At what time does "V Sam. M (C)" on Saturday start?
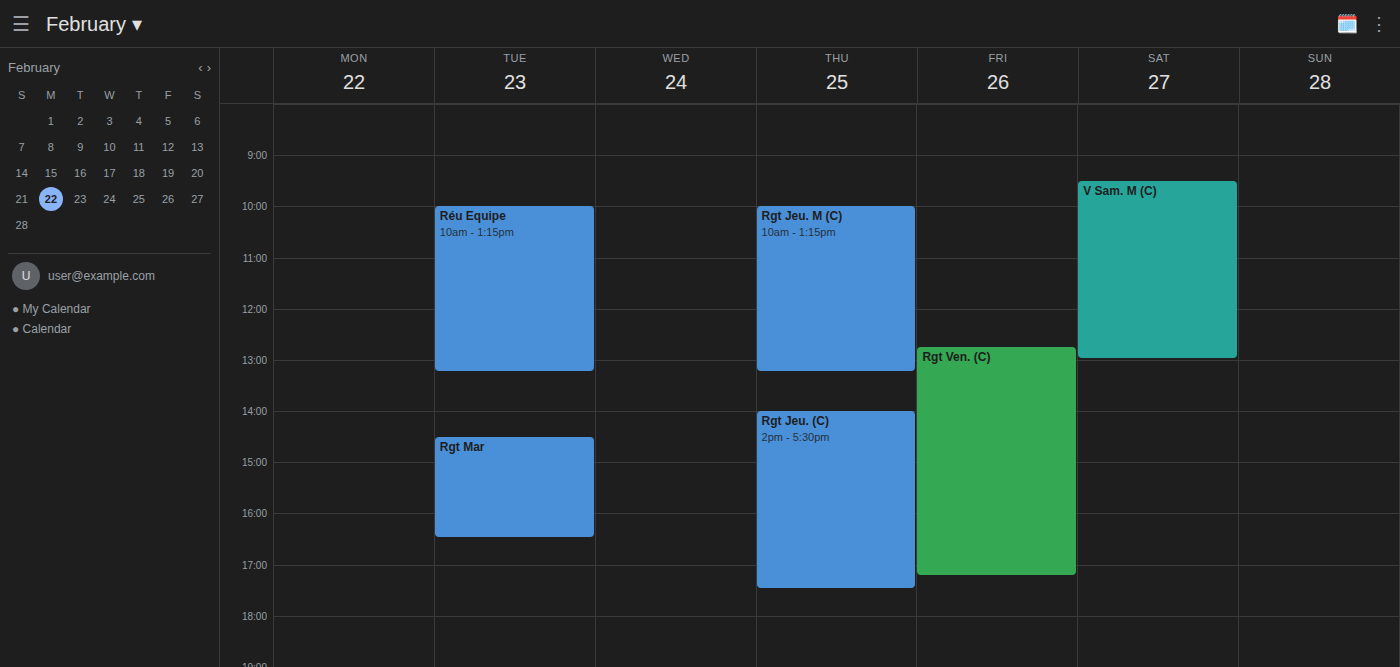
9:30 AM